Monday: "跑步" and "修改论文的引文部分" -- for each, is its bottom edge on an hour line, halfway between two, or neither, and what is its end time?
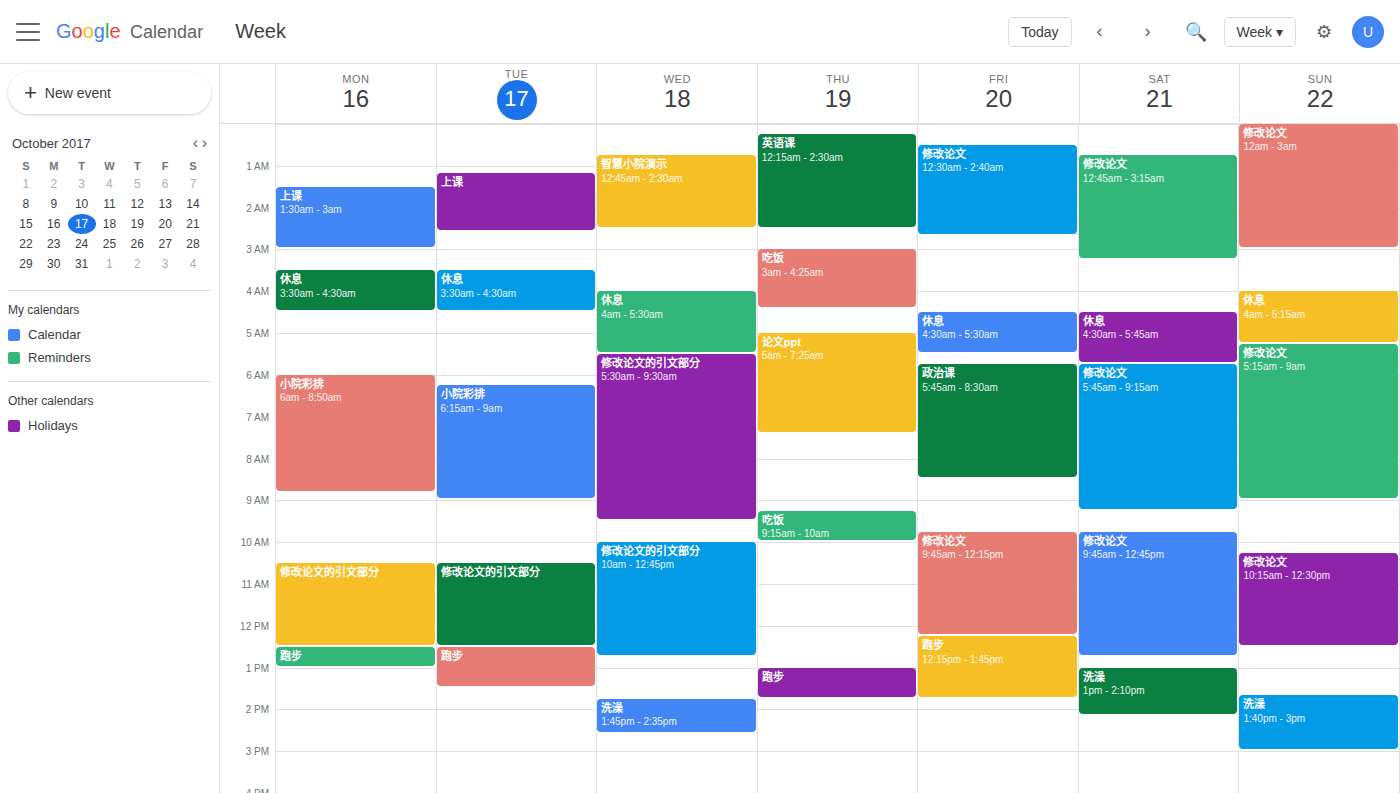
"跑步": 13:00, exactly on the 13:00 line. "修改论文的引文部分": 12:30, halfway between the 12:00 and 13:00 lines.